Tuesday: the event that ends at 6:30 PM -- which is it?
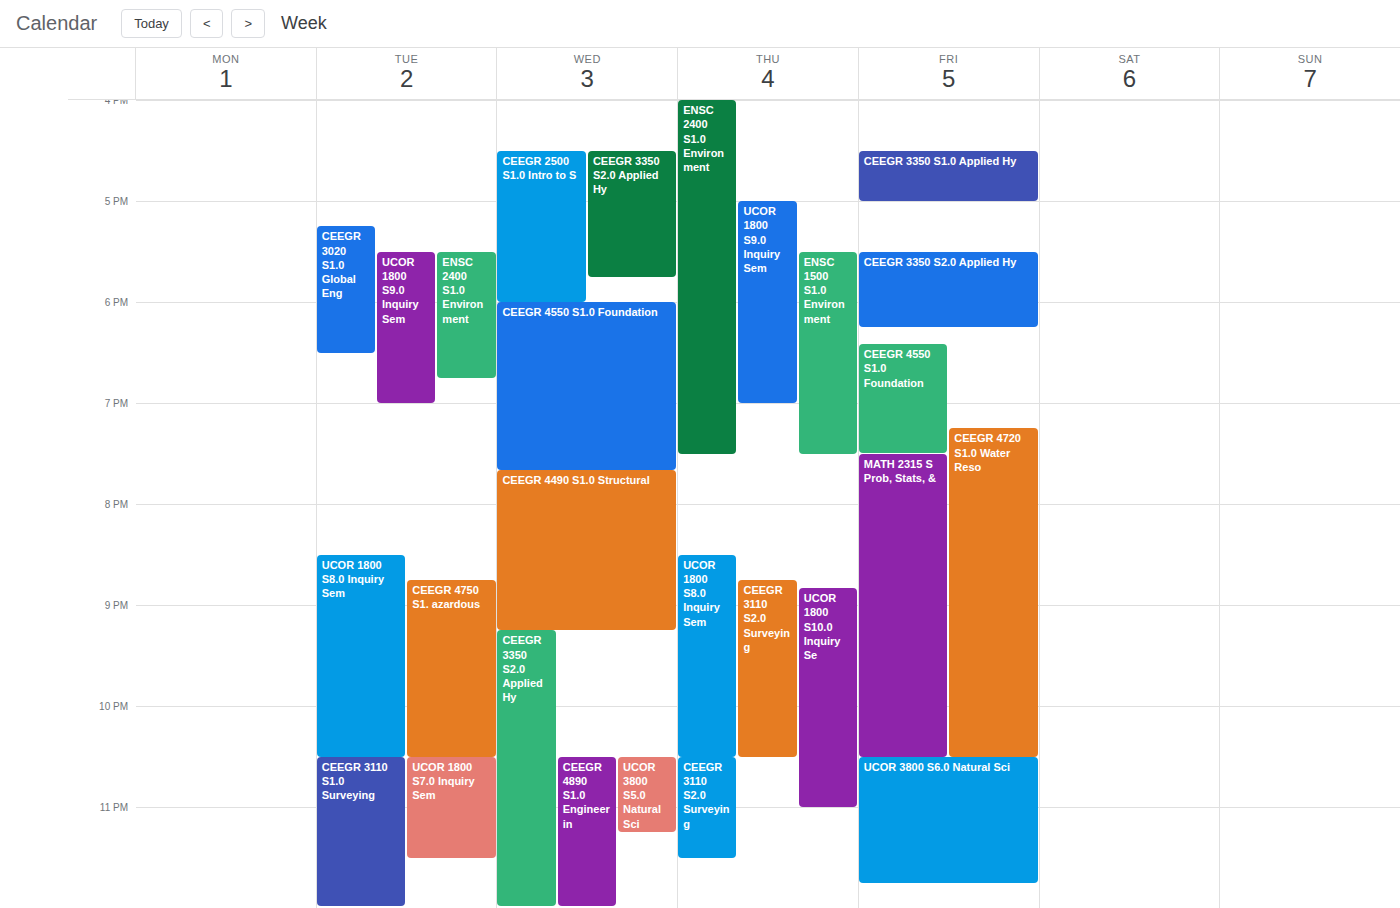
"CEEGR 3020 S1.0 Global Eng"